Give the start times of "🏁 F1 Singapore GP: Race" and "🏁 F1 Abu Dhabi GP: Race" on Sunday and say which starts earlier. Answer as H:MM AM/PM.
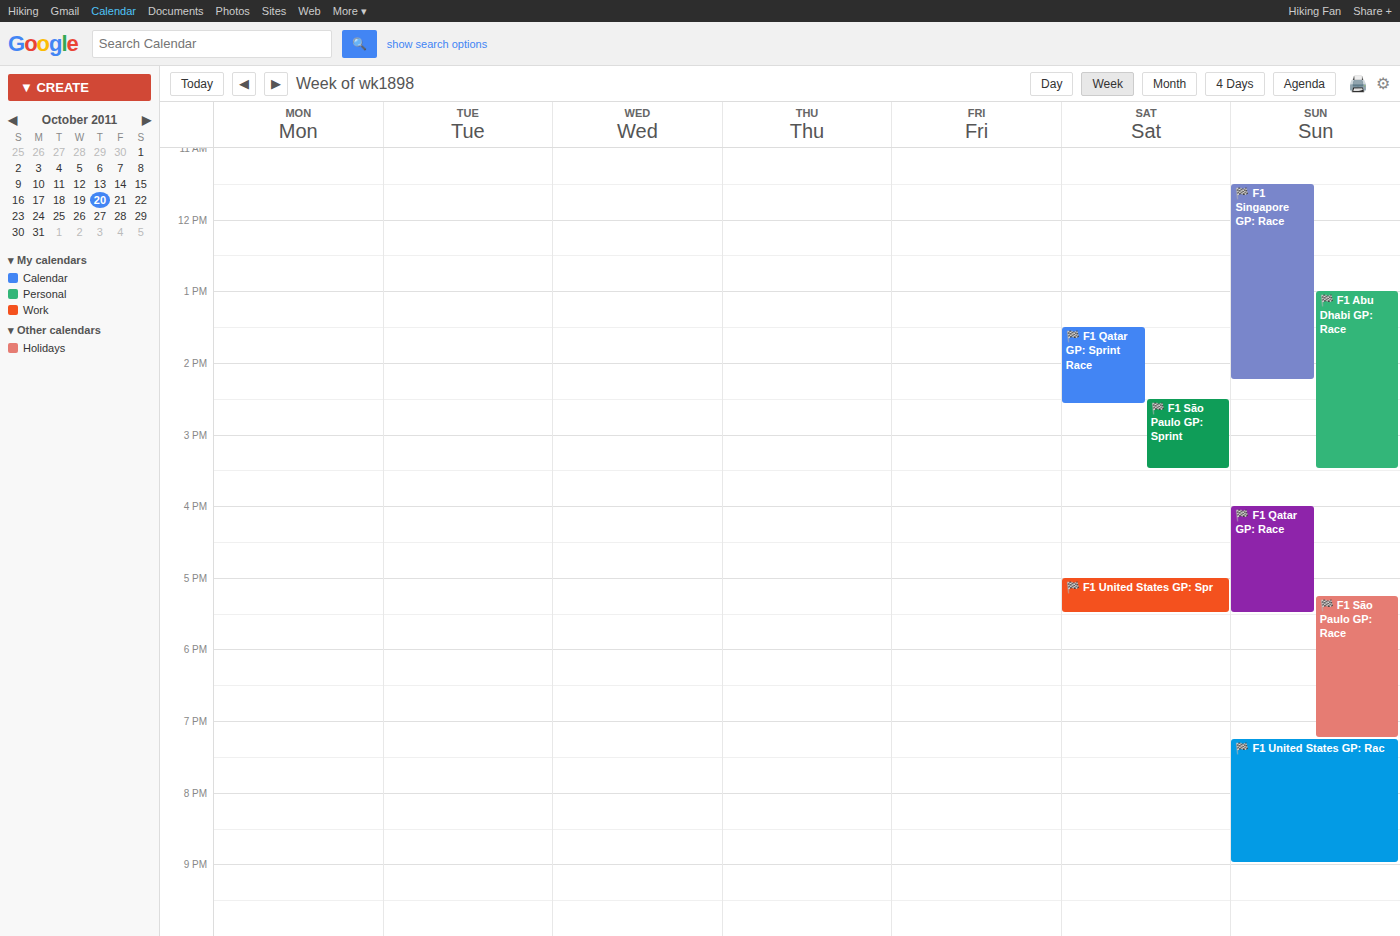
"🏁 F1 Singapore GP: Race" 11:30 AM; "🏁 F1 Abu Dhabi GP: Race" 1:00 PM.